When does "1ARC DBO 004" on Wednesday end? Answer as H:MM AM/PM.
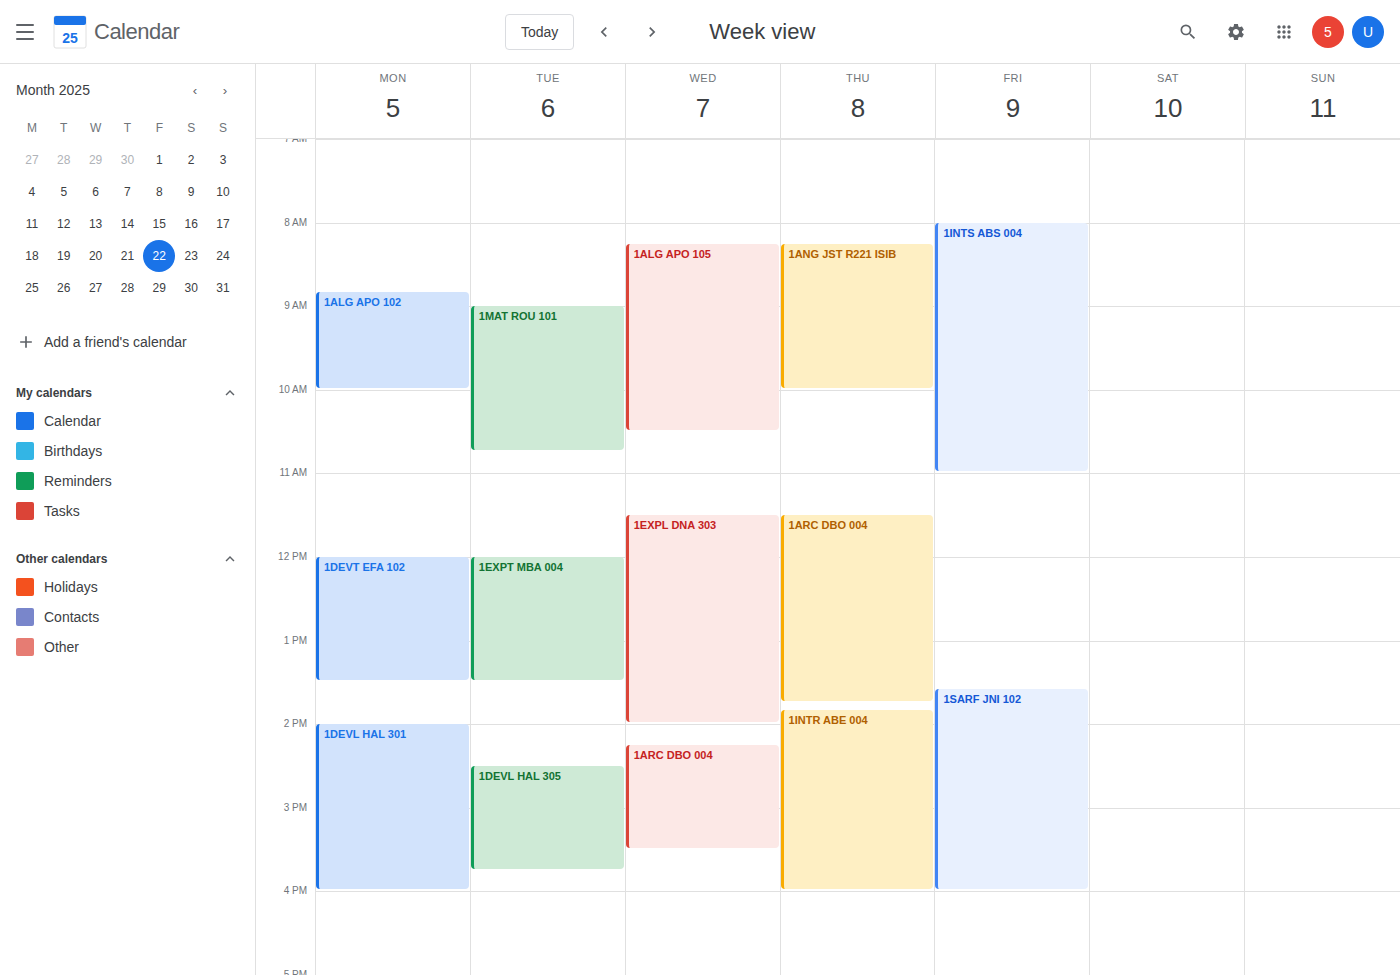
3:30 PM